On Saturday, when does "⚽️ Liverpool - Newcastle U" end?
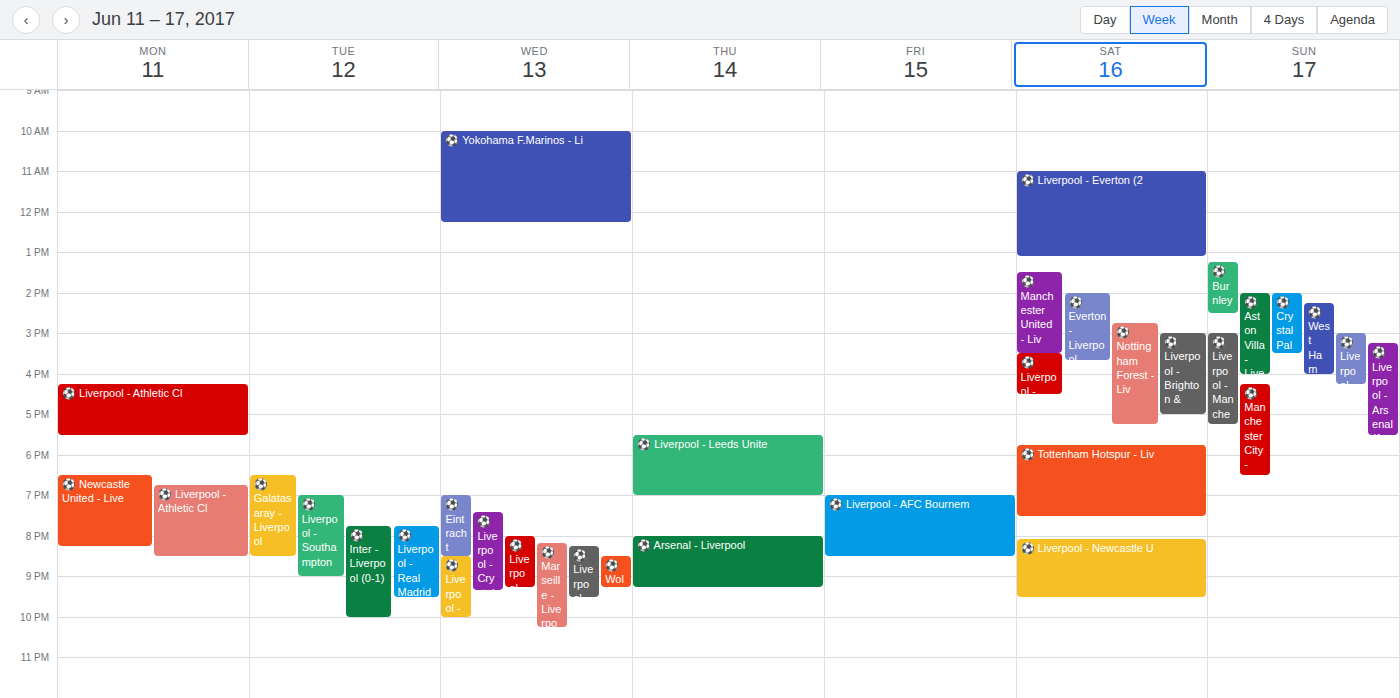
9:30 PM